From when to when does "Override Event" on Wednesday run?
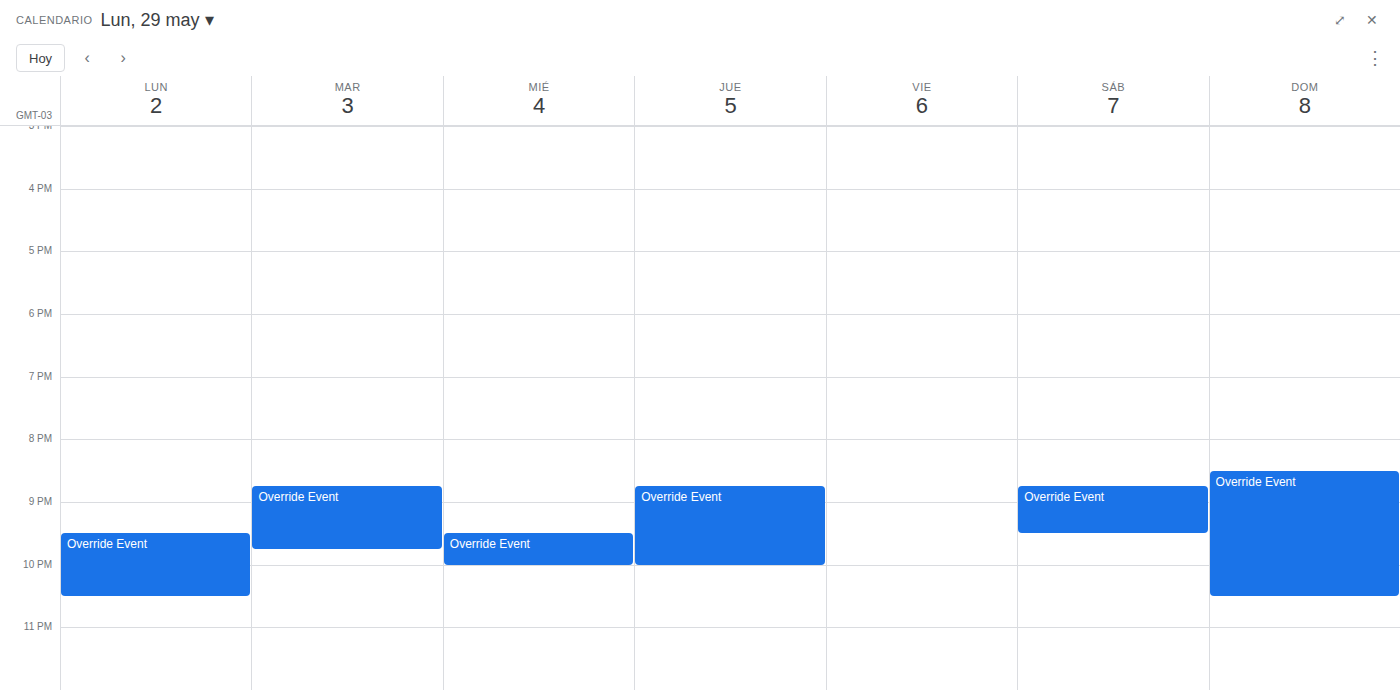
9:30 PM to 10:00 PM